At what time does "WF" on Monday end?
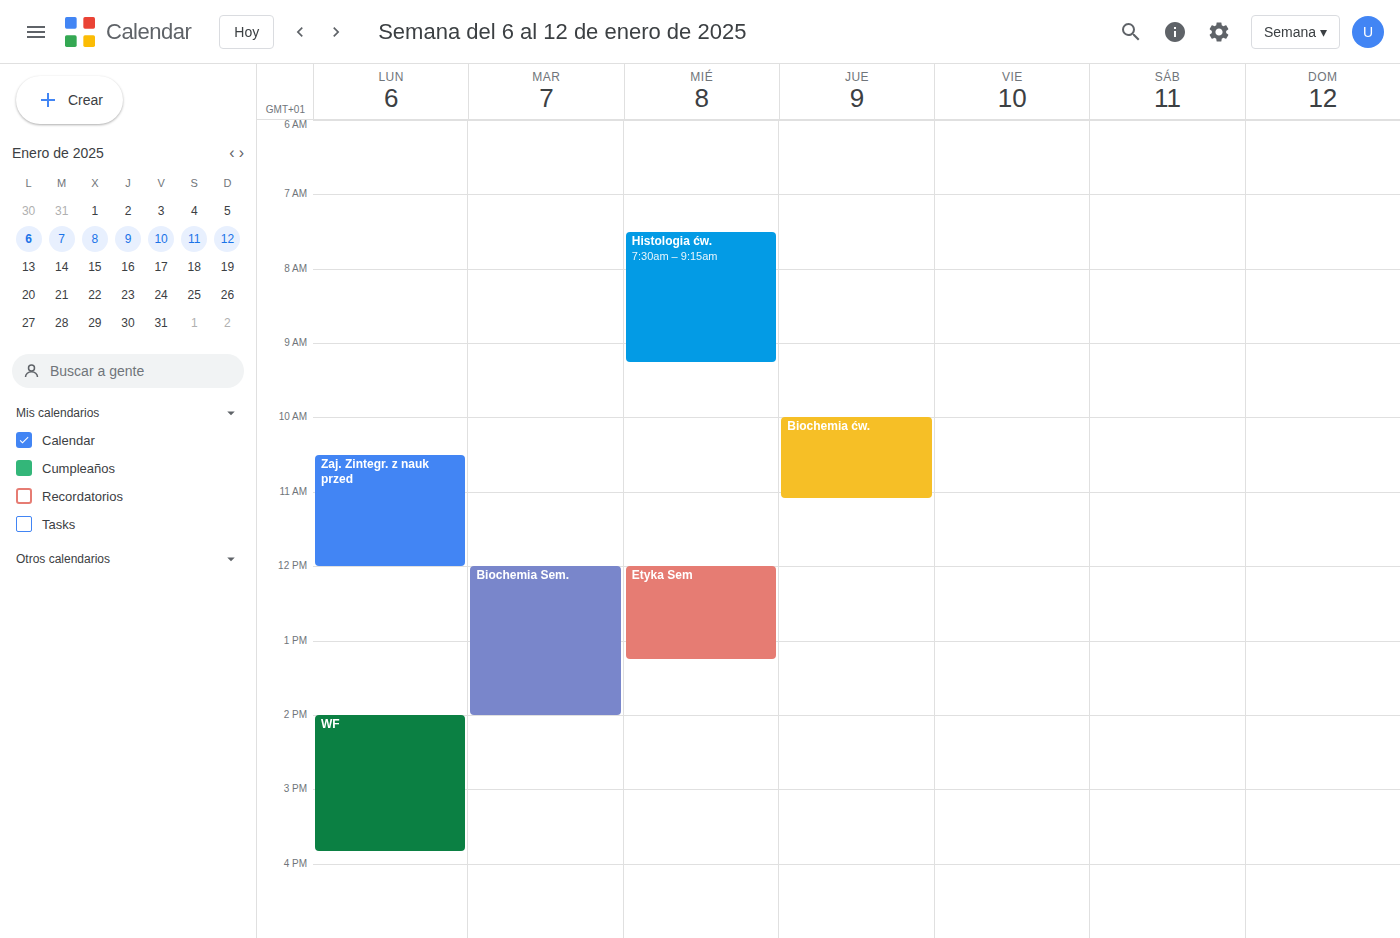
3:50 PM